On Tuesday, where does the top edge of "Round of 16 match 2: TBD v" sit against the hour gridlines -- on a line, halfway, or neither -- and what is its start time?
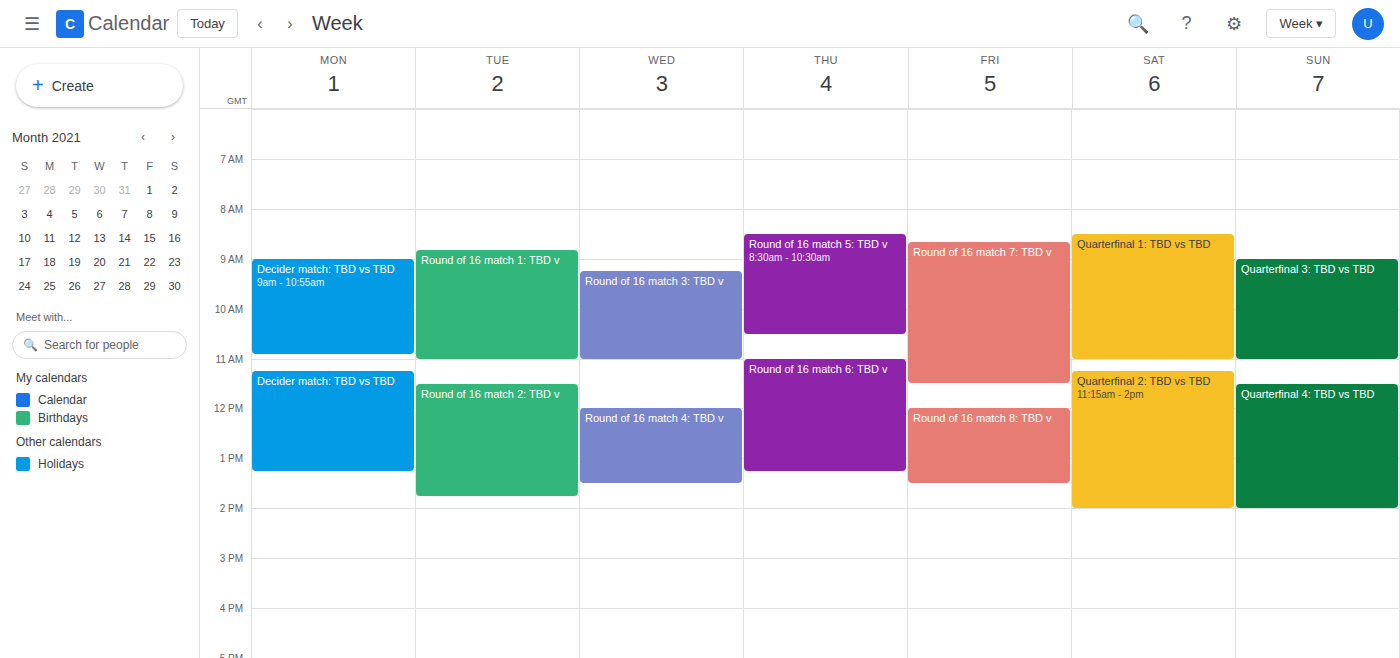
11:30 AM -- halfway between the 11 AM and 12 PM lines.